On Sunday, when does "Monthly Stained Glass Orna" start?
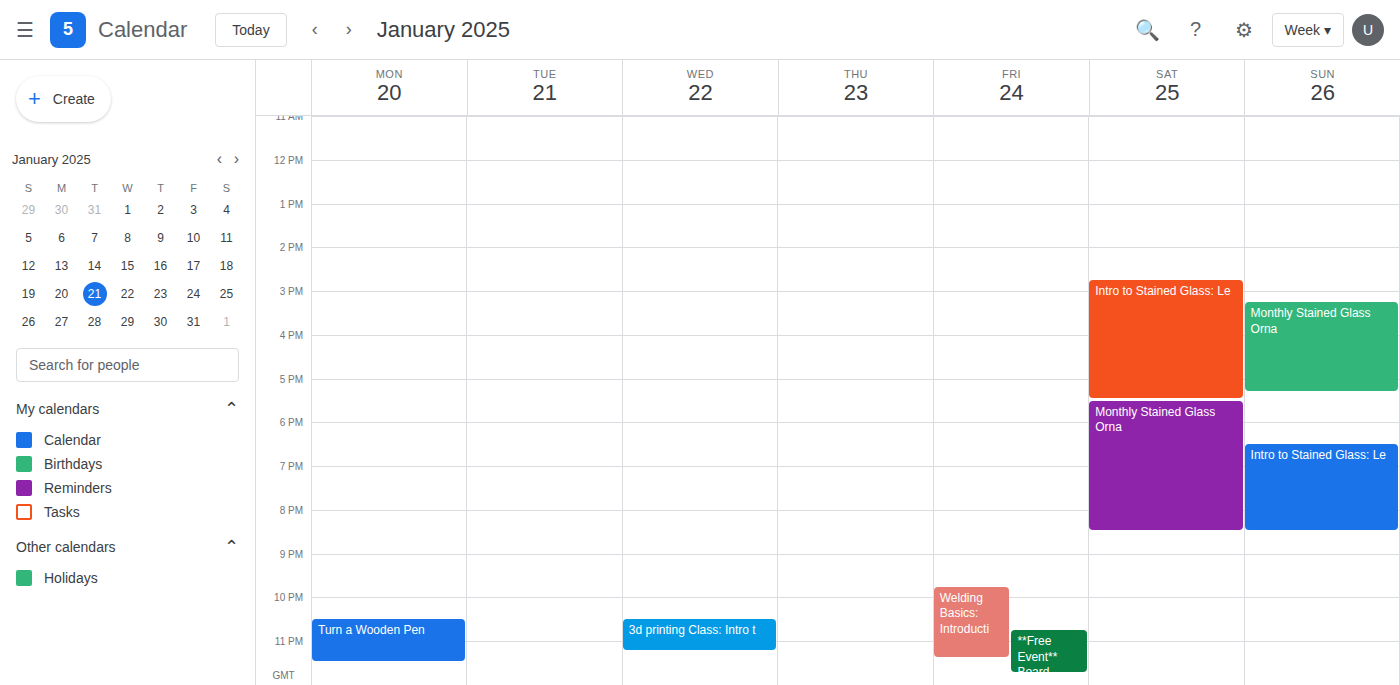
3:15 PM